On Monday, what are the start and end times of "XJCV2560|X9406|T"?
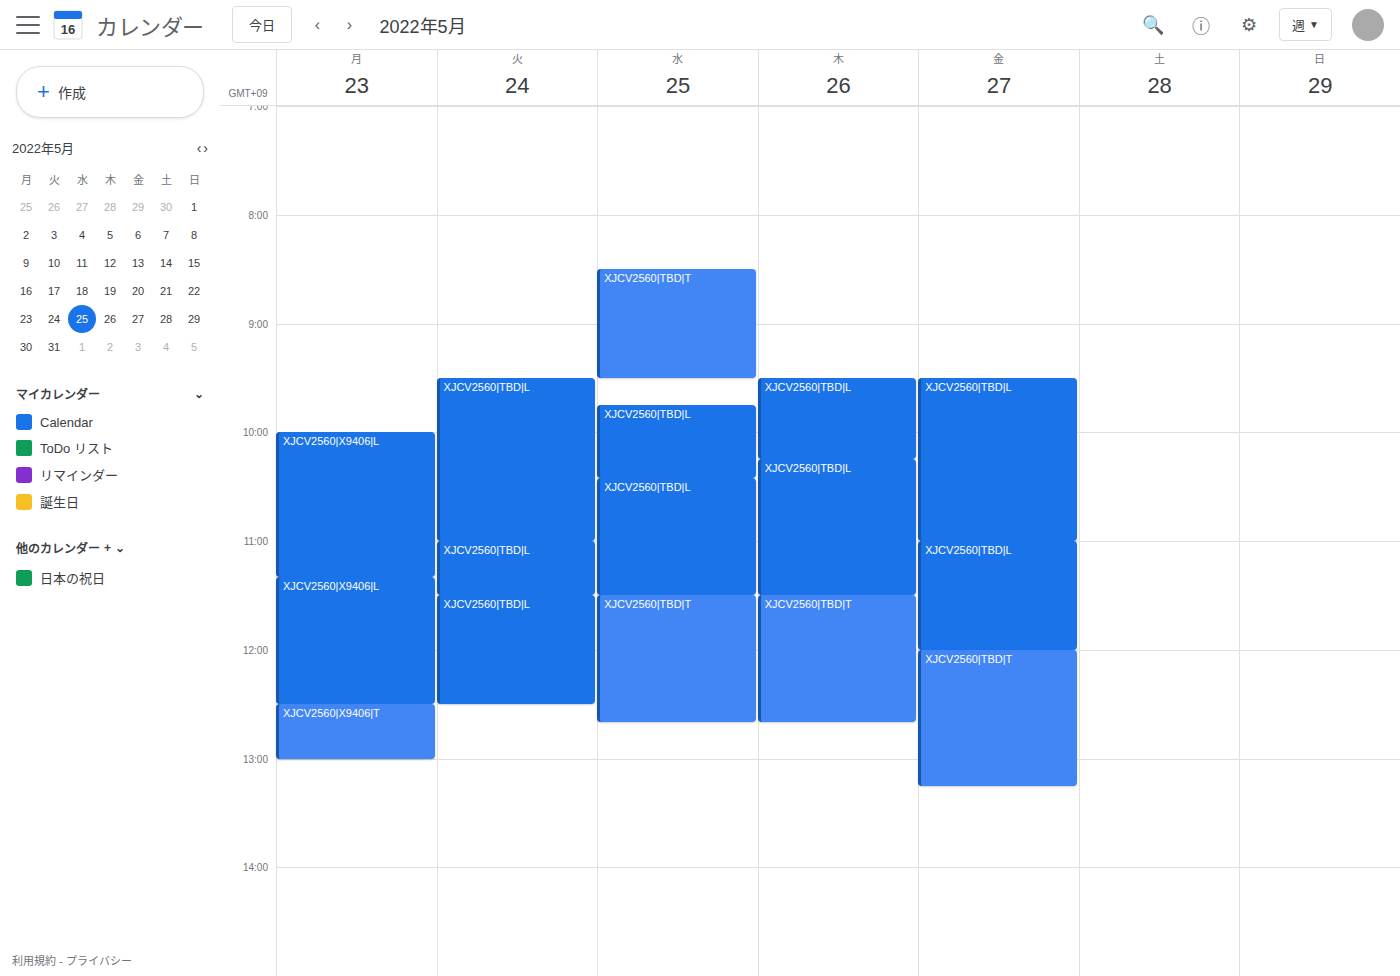
12:30 PM to 1:00 PM